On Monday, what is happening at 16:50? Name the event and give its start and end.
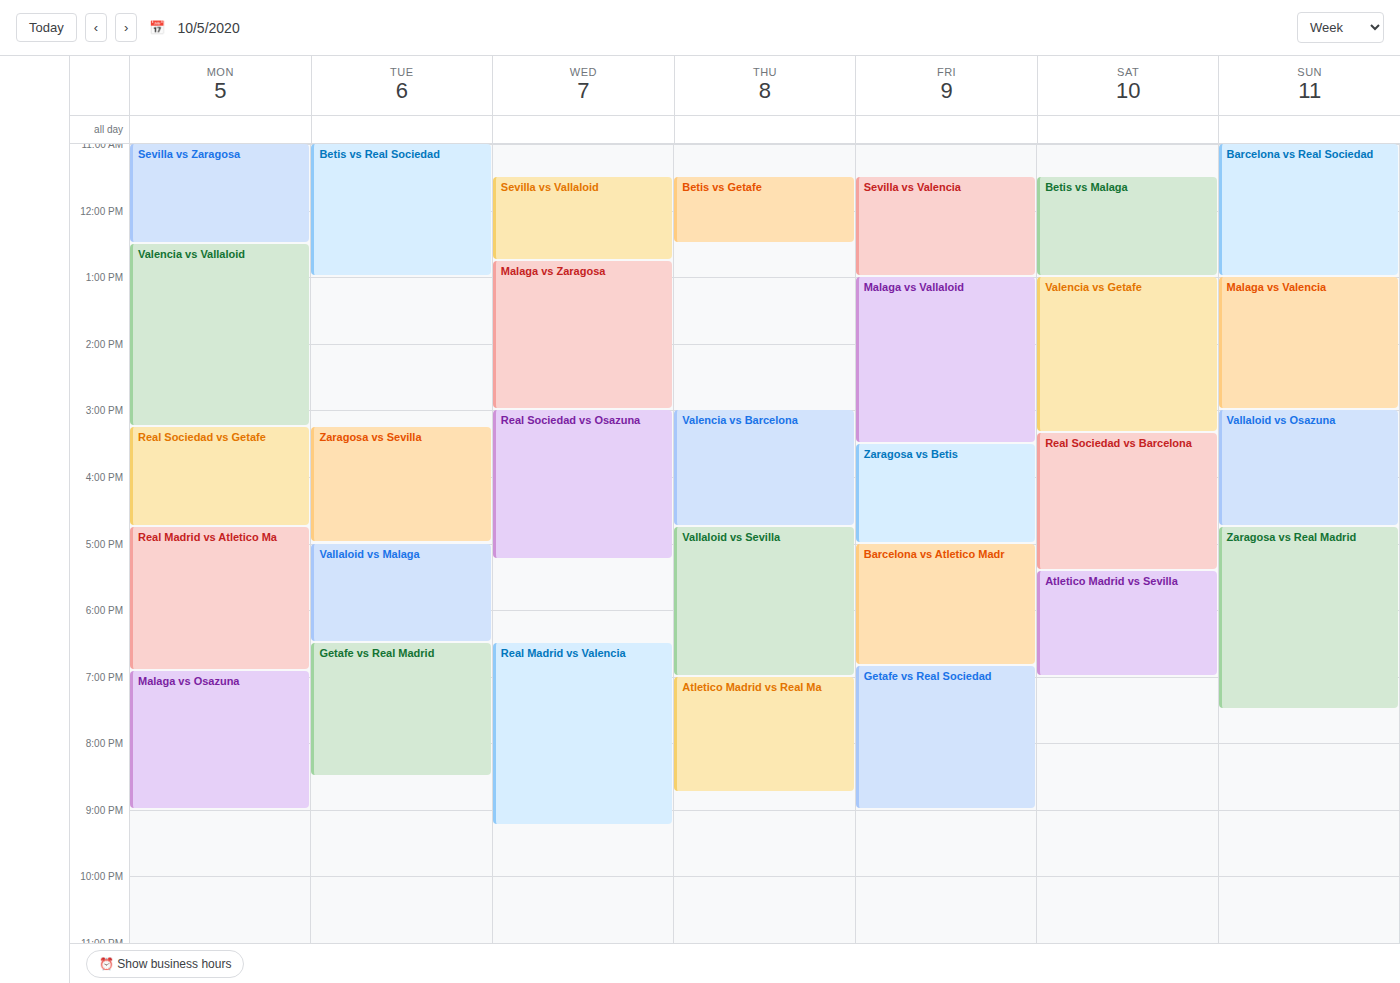
"Real Madrid vs Atletico Ma", 16:45 to 18:55